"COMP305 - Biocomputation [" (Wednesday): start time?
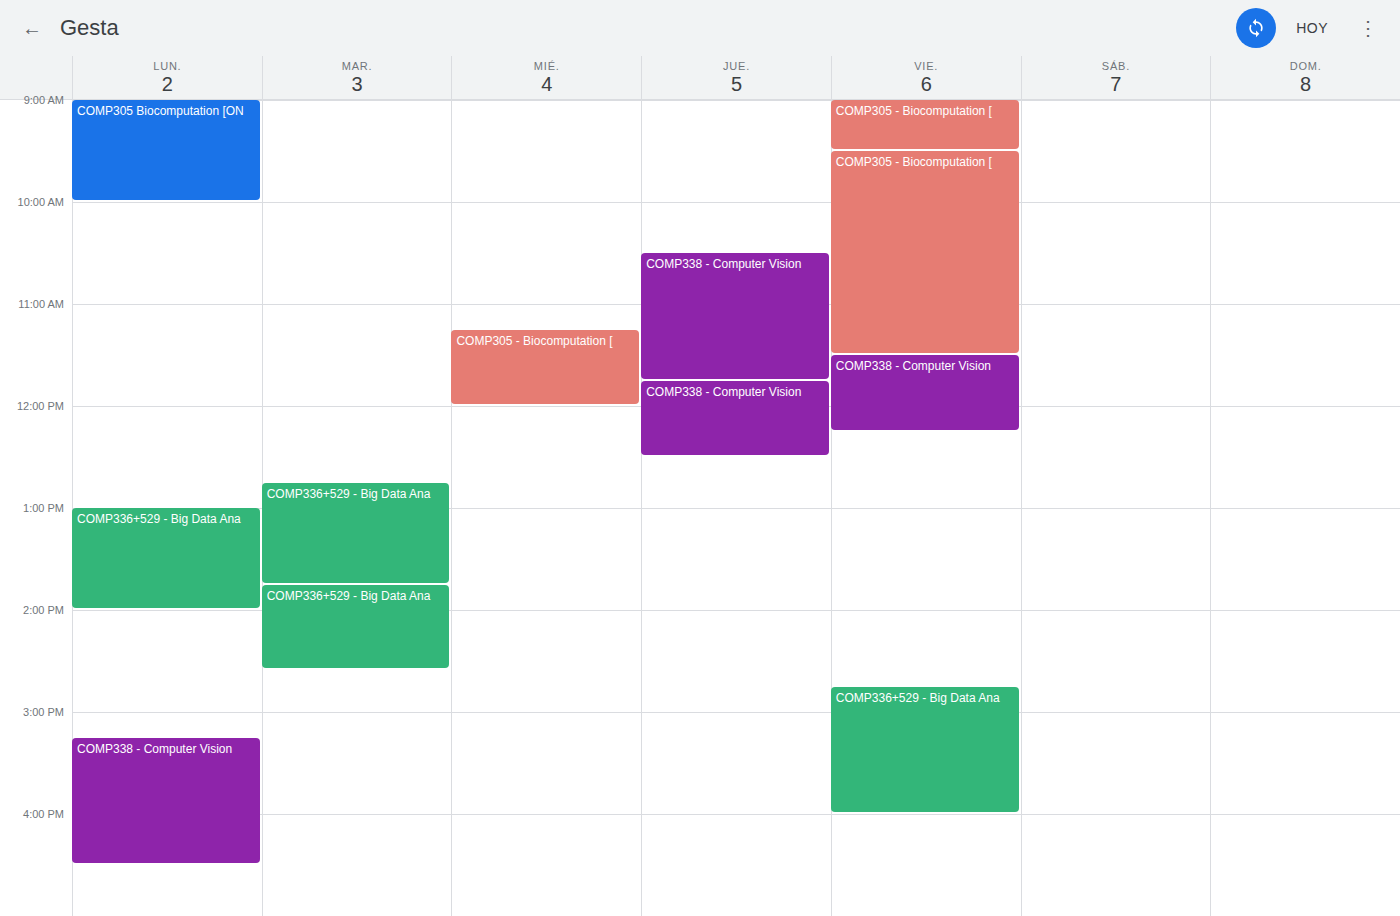
11:15 AM